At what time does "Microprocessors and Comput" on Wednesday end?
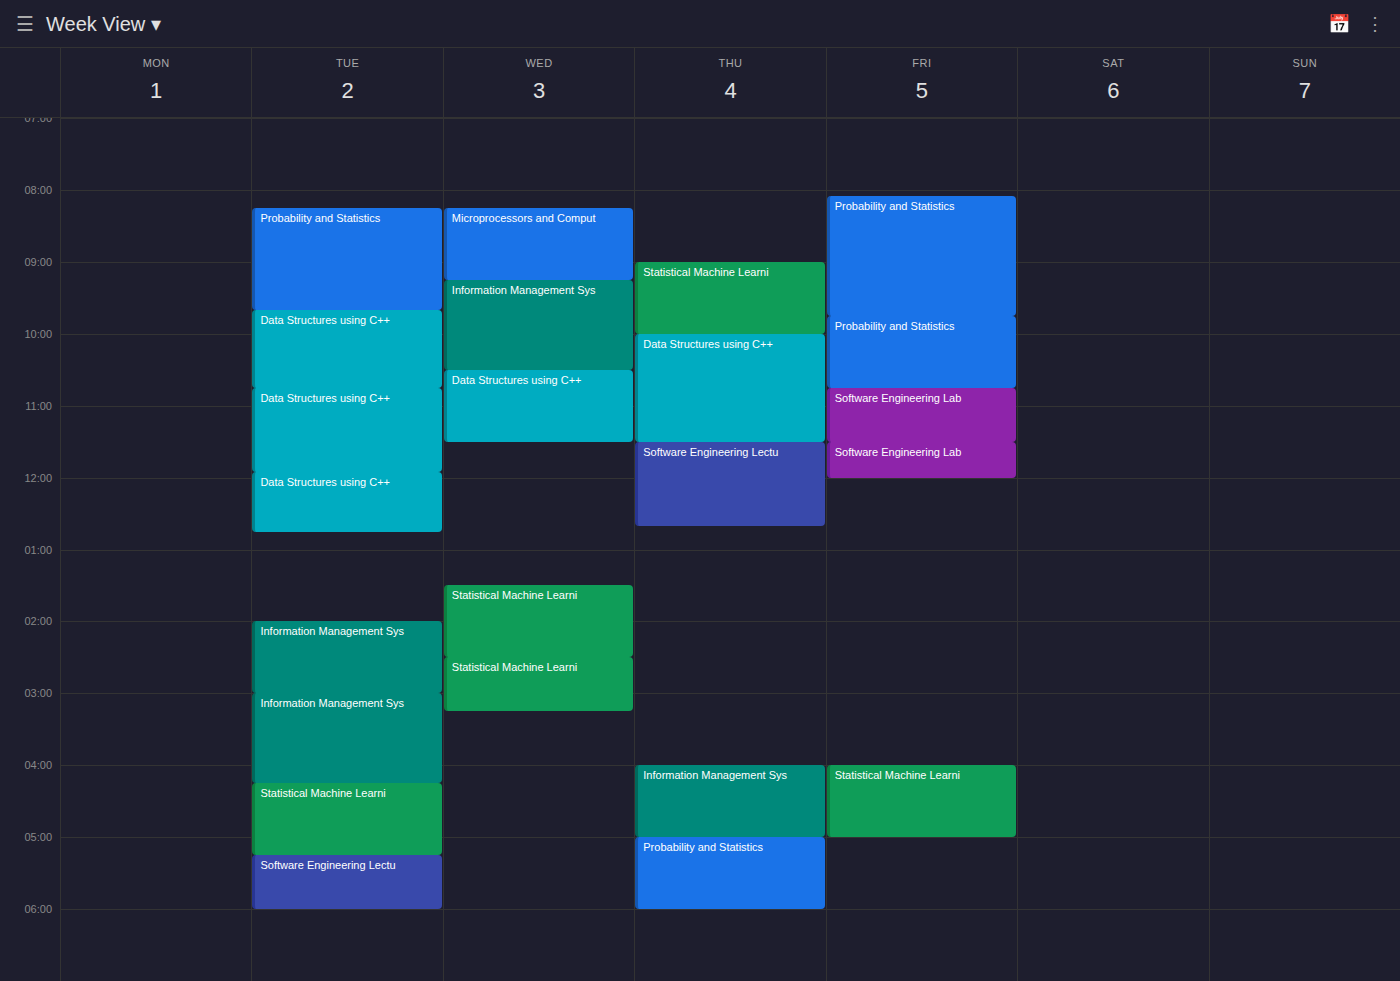
9:15 AM